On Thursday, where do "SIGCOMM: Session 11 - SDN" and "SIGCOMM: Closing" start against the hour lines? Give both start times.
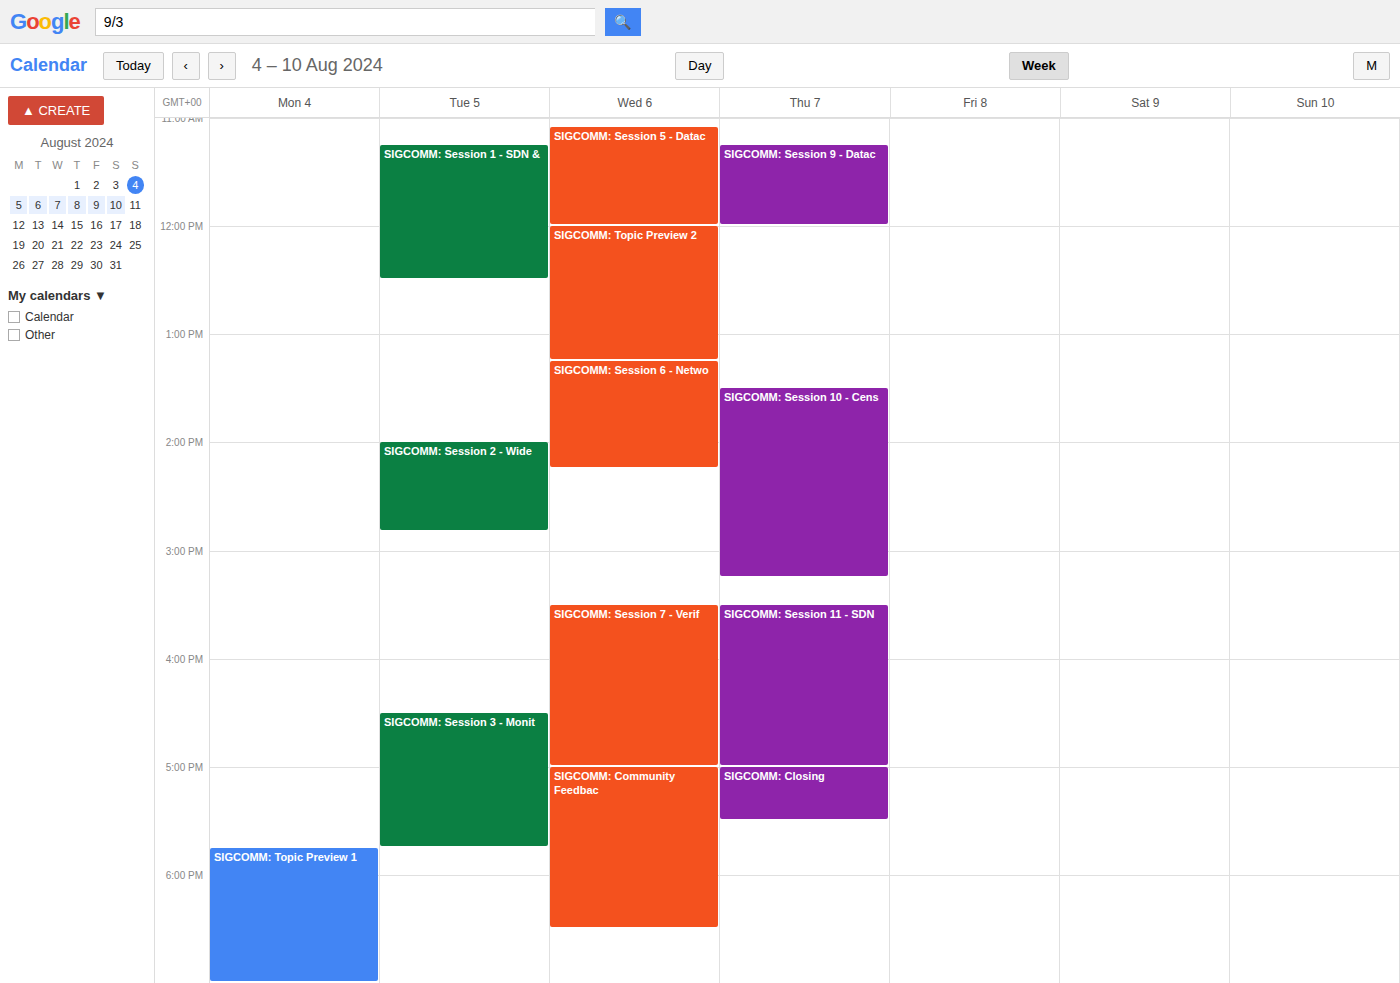
"SIGCOMM: Session 11 - SDN": 3:30 PM, halfway between the 3 PM and 4 PM lines. "SIGCOMM: Closing": 5:00 PM, exactly on the 5 PM line.